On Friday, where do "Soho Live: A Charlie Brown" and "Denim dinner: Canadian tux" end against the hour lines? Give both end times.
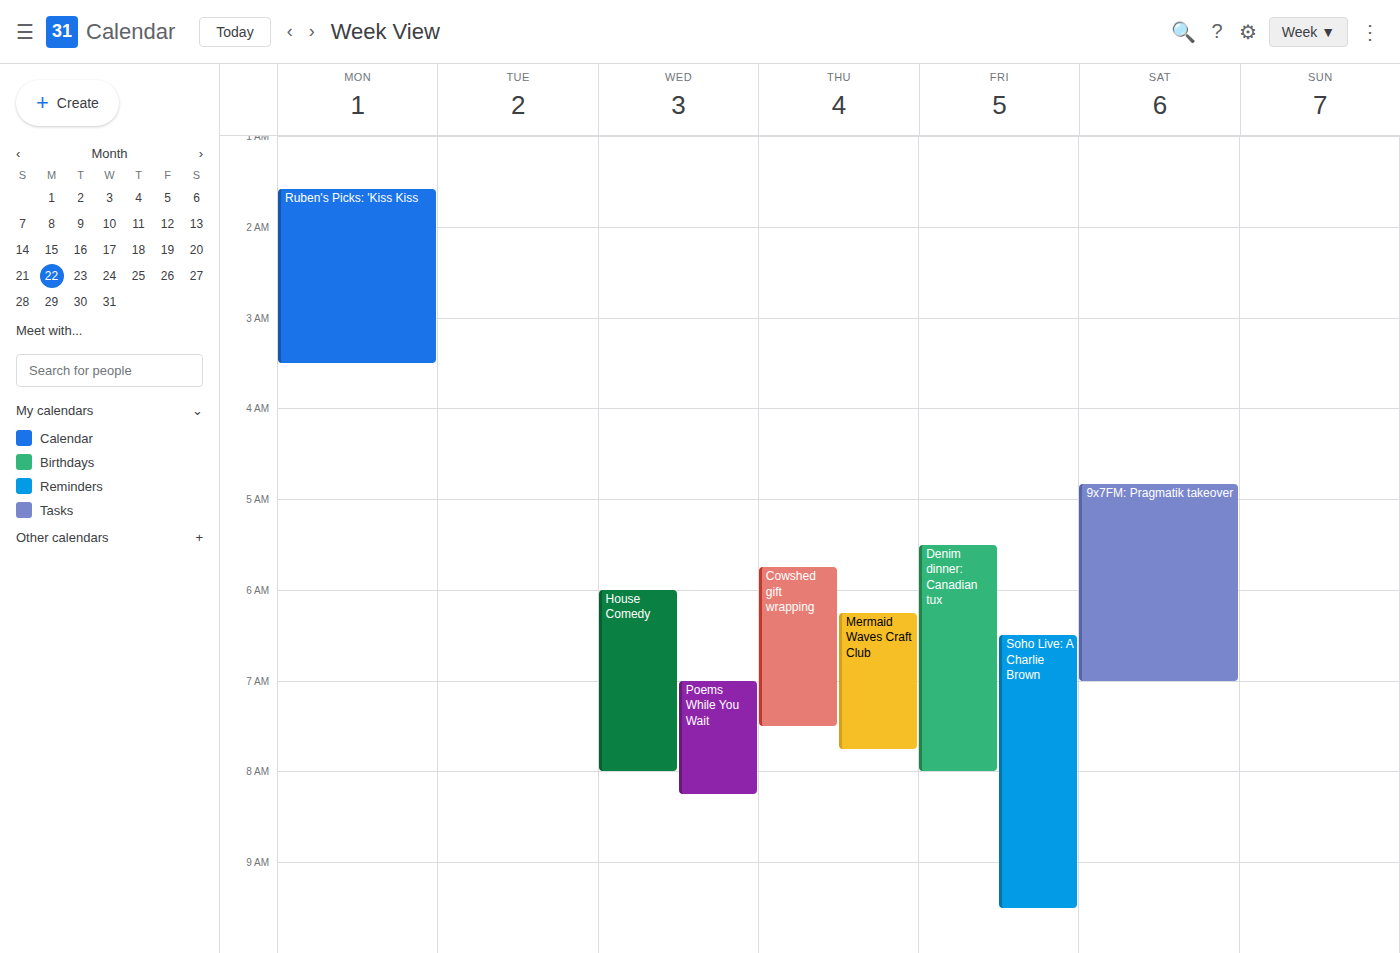
"Soho Live: A Charlie Brown": 09:30, halfway between the 09:00 and 10:00 lines. "Denim dinner: Canadian tux": 08:00, exactly on the 08:00 line.